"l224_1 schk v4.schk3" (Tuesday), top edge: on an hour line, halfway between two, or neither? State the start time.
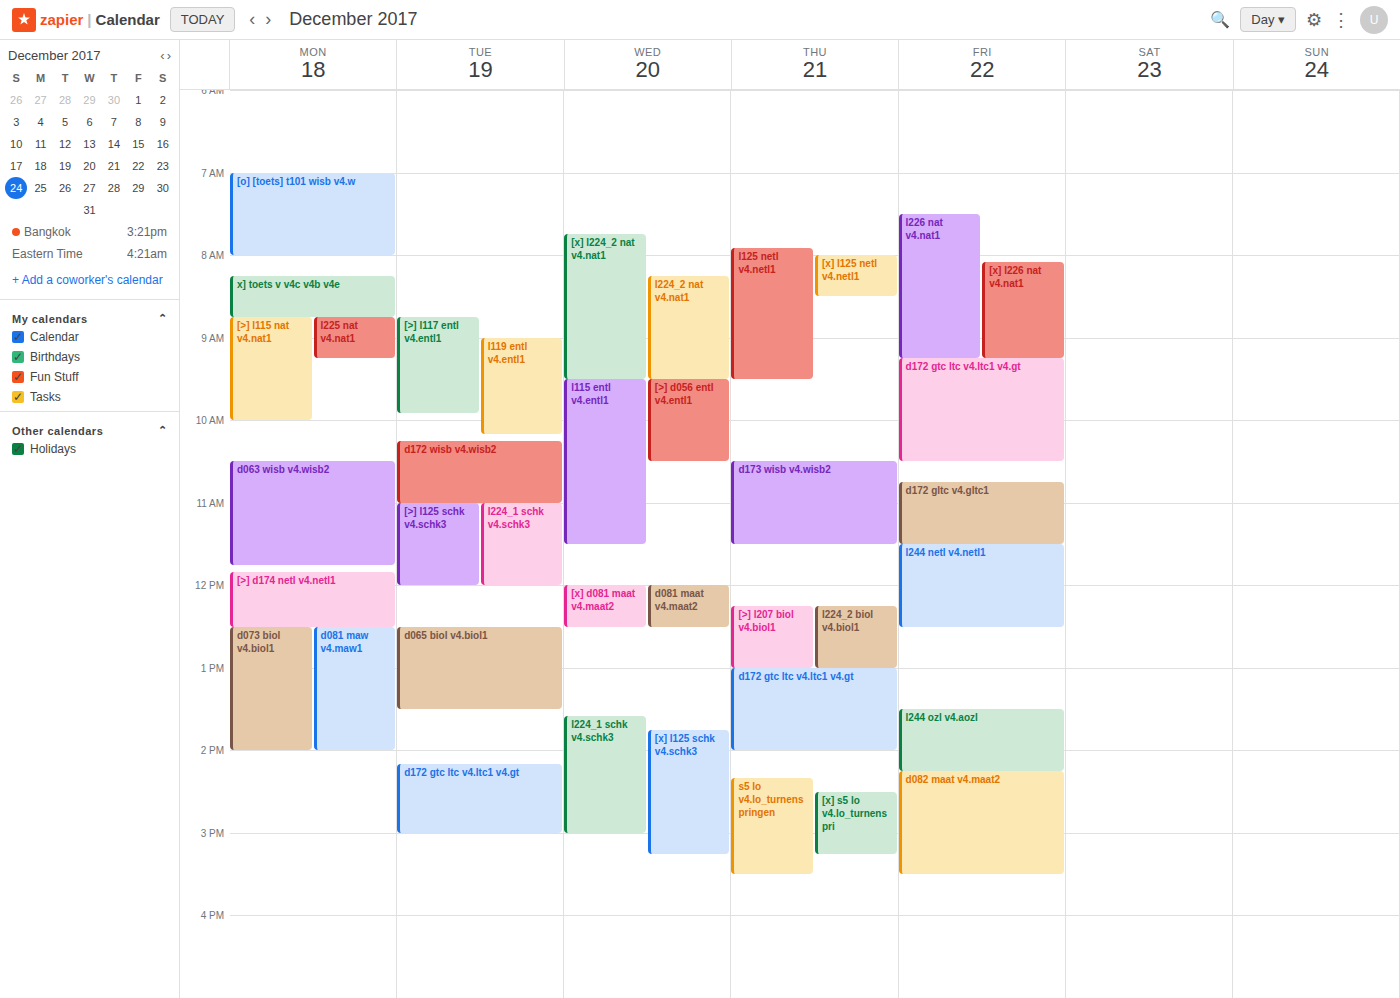
11:00 AM -- exactly on the 11 AM line.